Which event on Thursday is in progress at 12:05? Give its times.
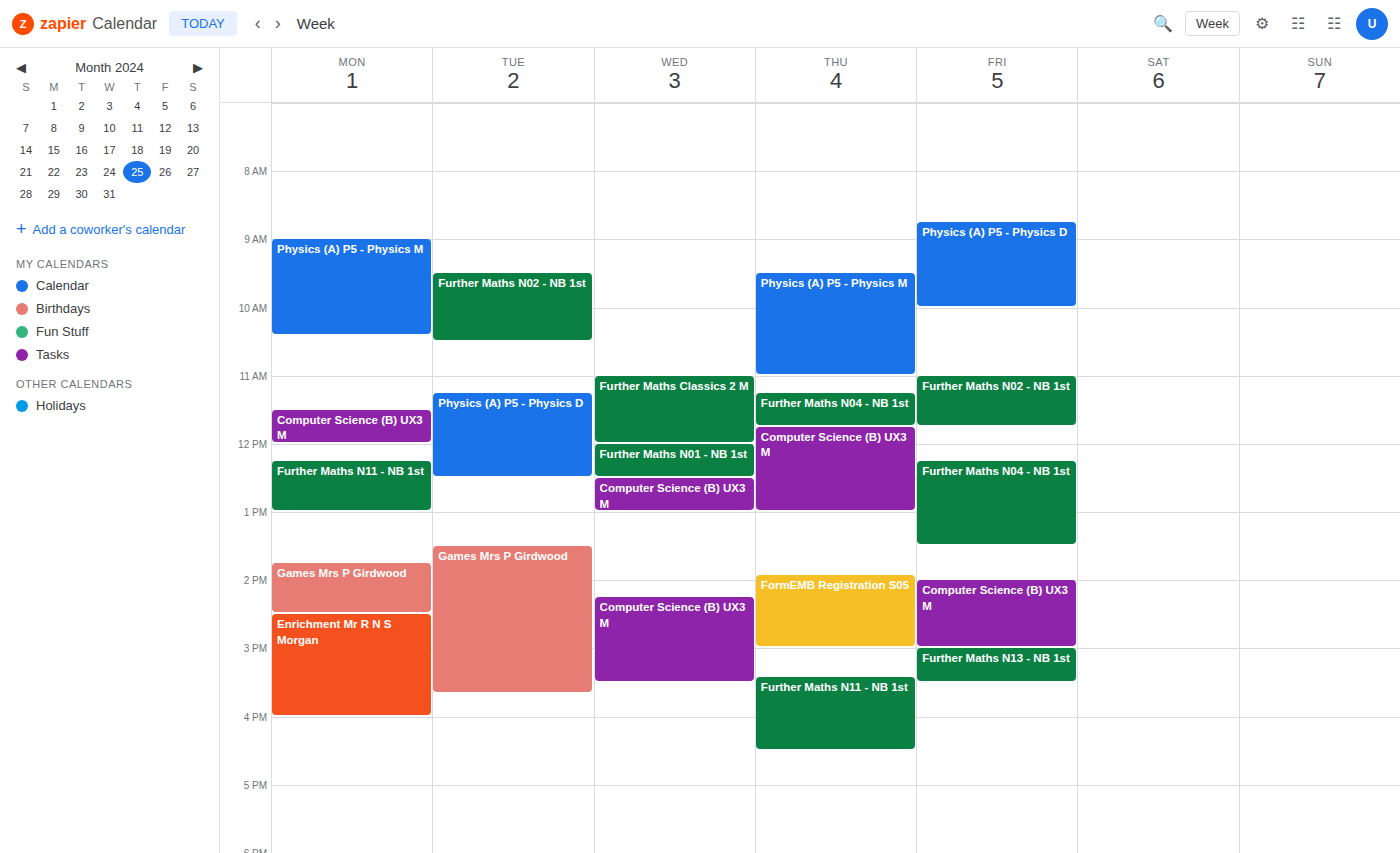
"Computer Science (B) UX3 M", 11:45 to 13:00